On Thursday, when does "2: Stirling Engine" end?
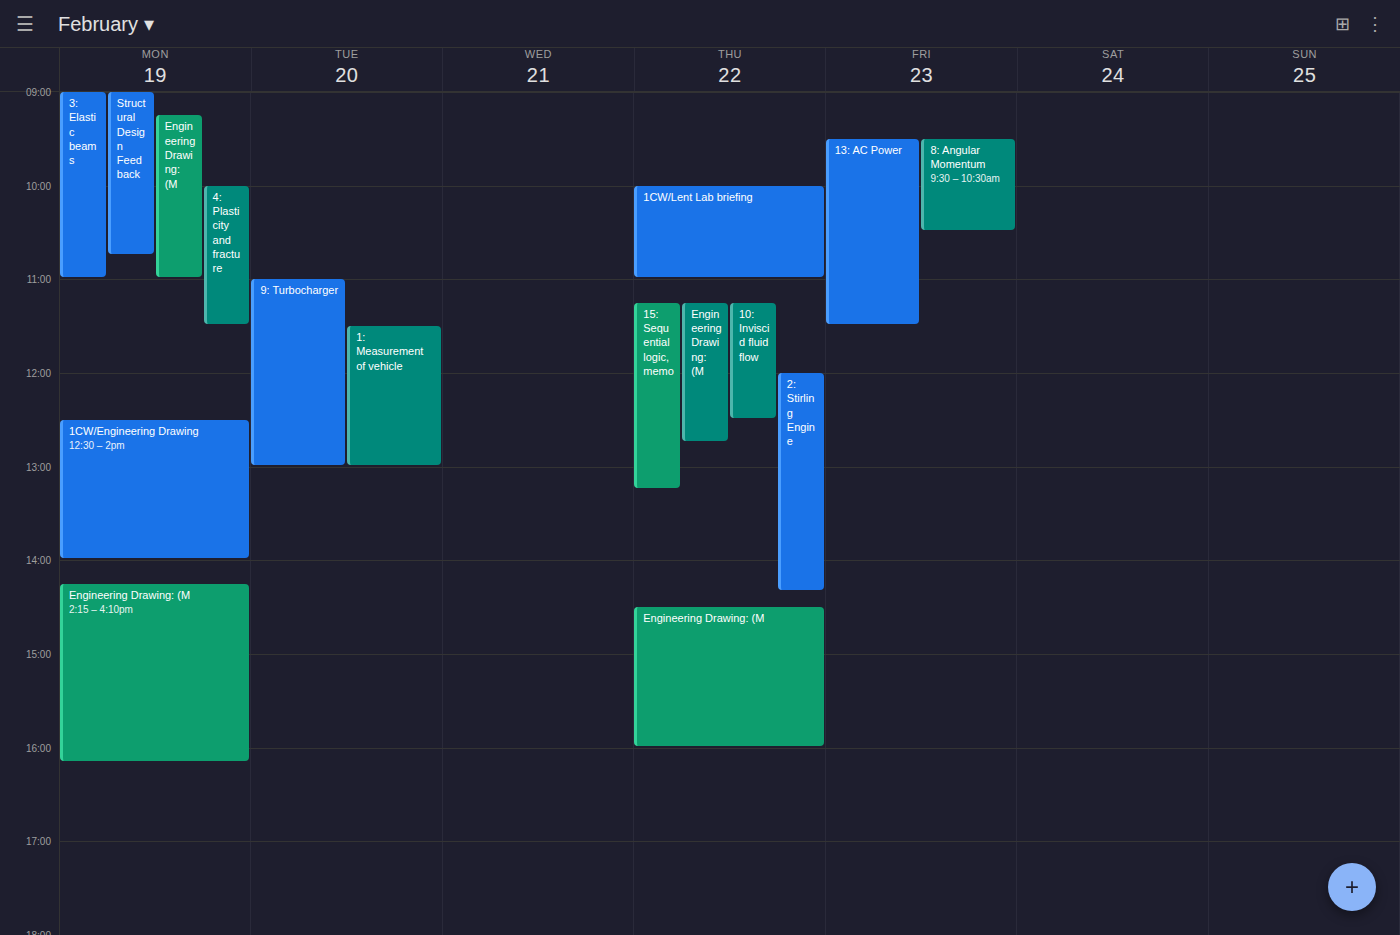
2:20 PM